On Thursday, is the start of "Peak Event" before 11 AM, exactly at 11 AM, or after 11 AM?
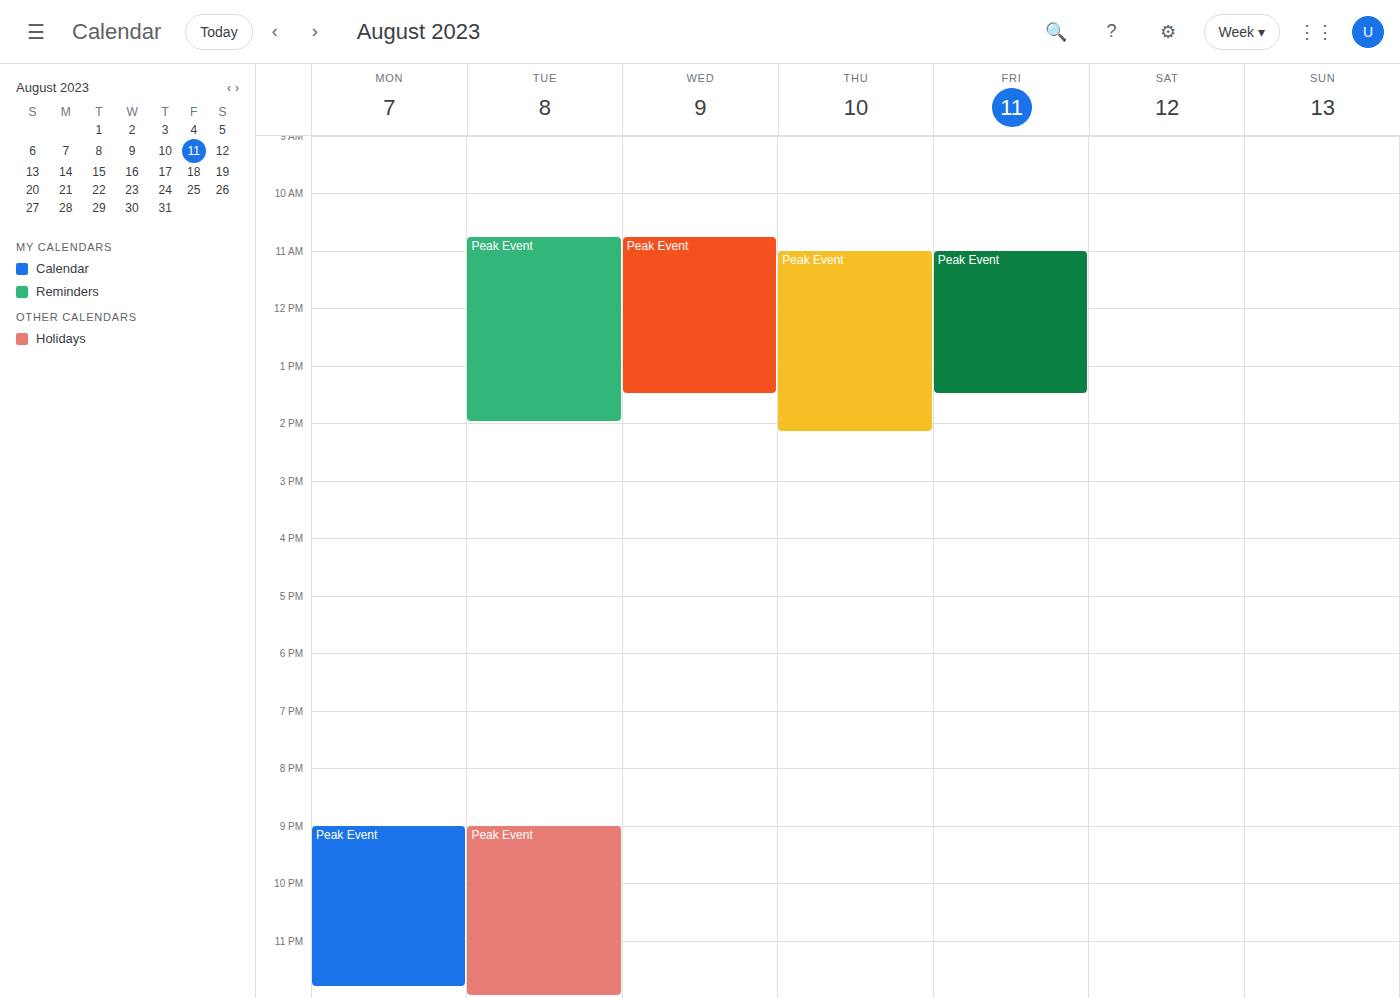
11:00 AM -- exactly at 11 AM, on the 11 AM line.